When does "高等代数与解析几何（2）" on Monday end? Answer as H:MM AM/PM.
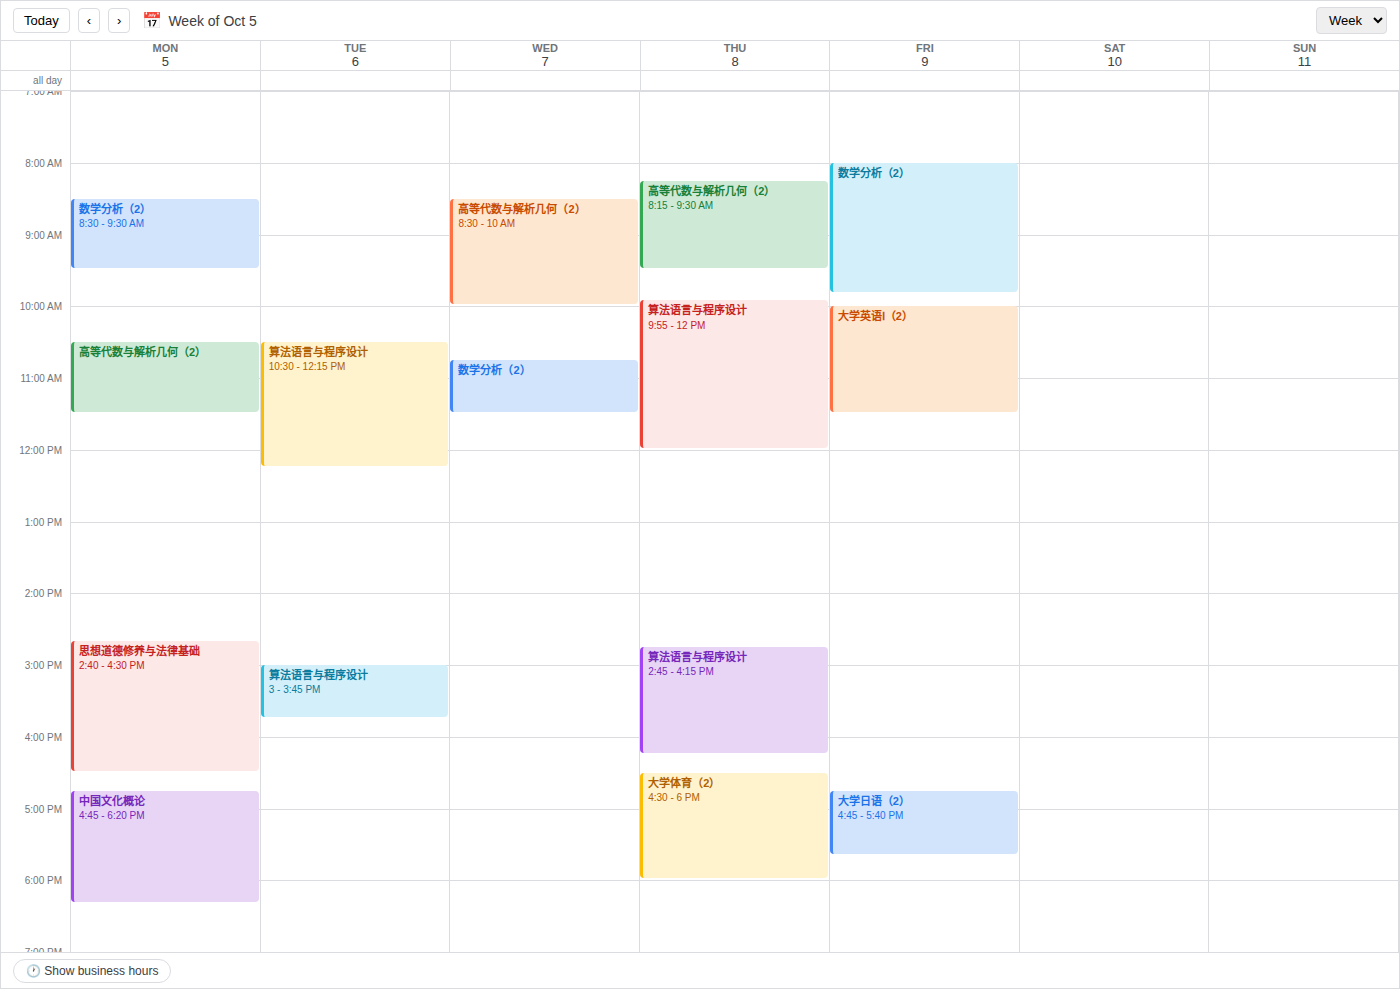
11:30 AM